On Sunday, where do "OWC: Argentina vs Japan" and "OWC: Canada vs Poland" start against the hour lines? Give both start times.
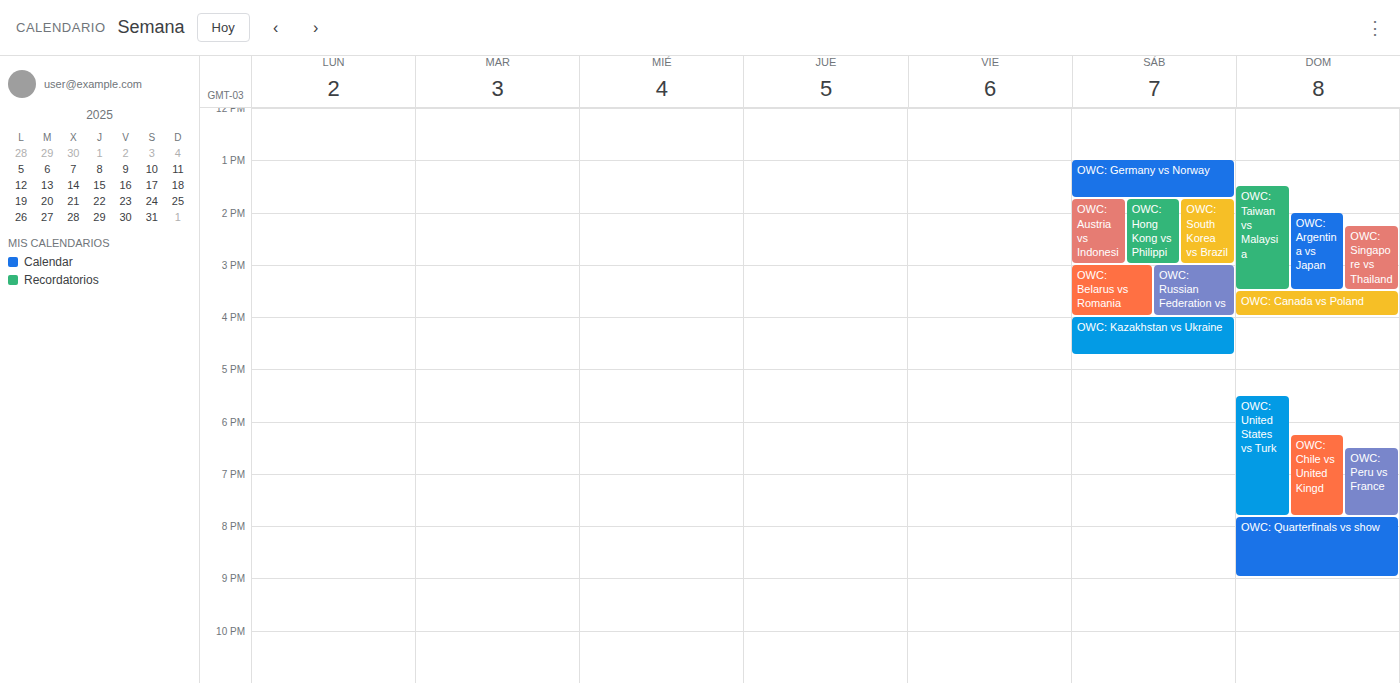
"OWC: Argentina vs Japan": 2:00 PM, exactly on the 2 PM line. "OWC: Canada vs Poland": 3:30 PM, halfway between the 3 PM and 4 PM lines.